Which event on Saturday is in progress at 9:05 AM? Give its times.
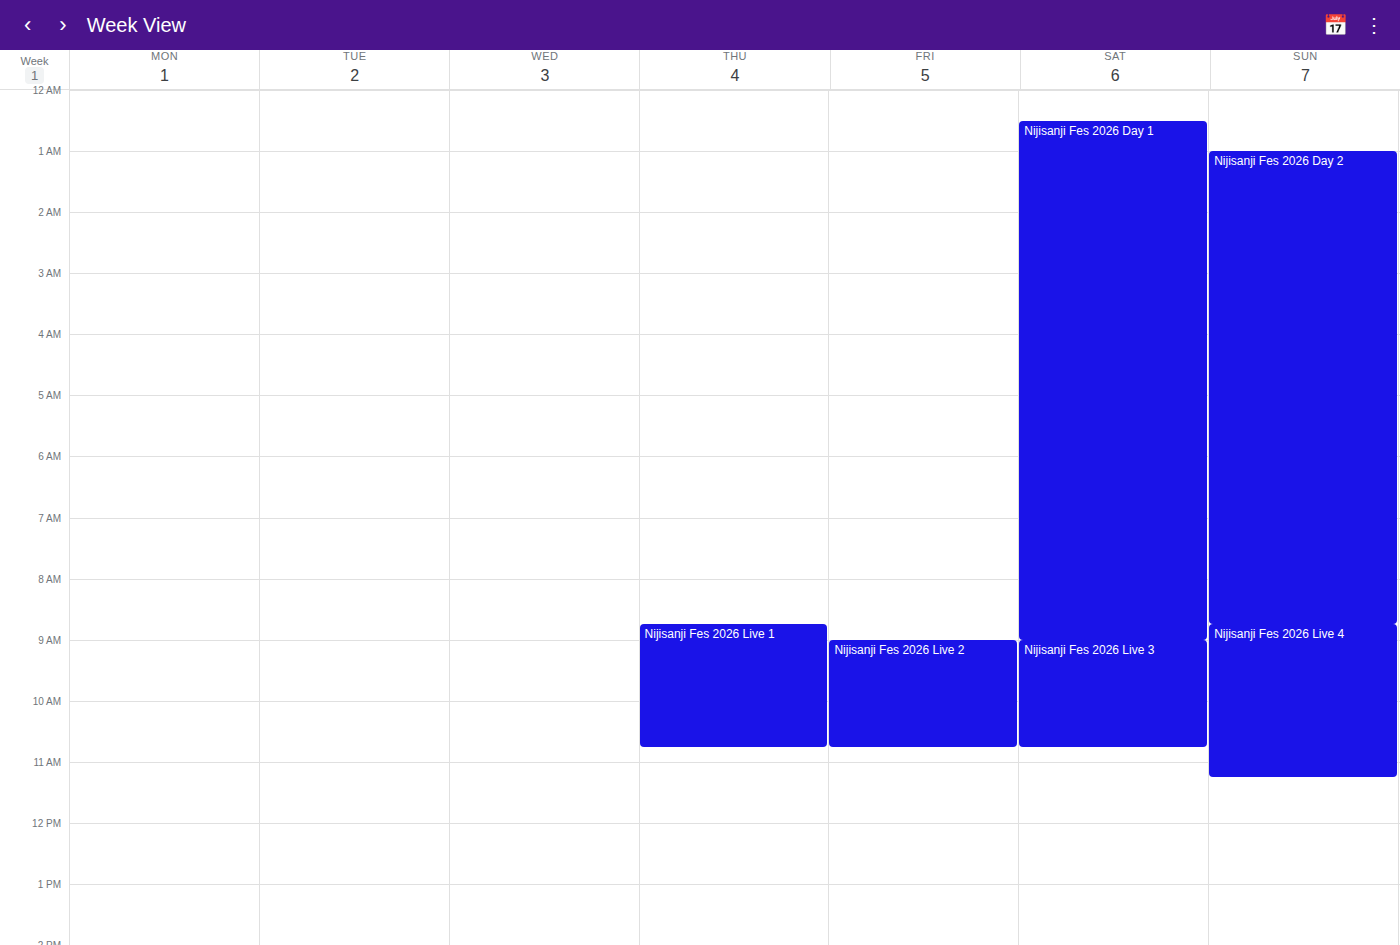
"Nijisanji Fes 2026 Live 3", 9:00 AM to 10:45 AM